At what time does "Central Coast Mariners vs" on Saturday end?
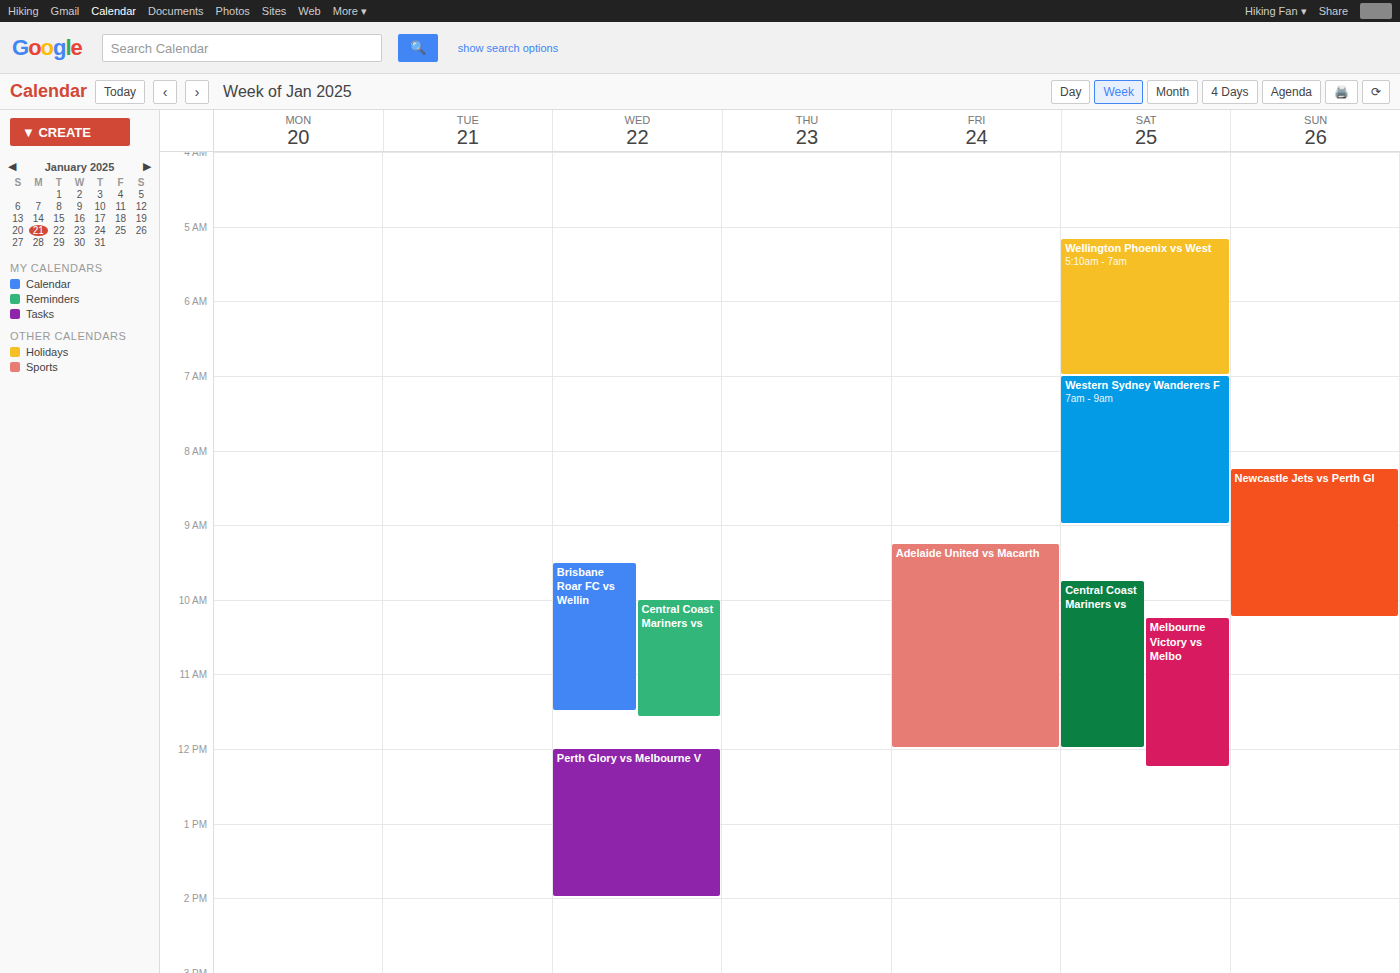
12:00 PM